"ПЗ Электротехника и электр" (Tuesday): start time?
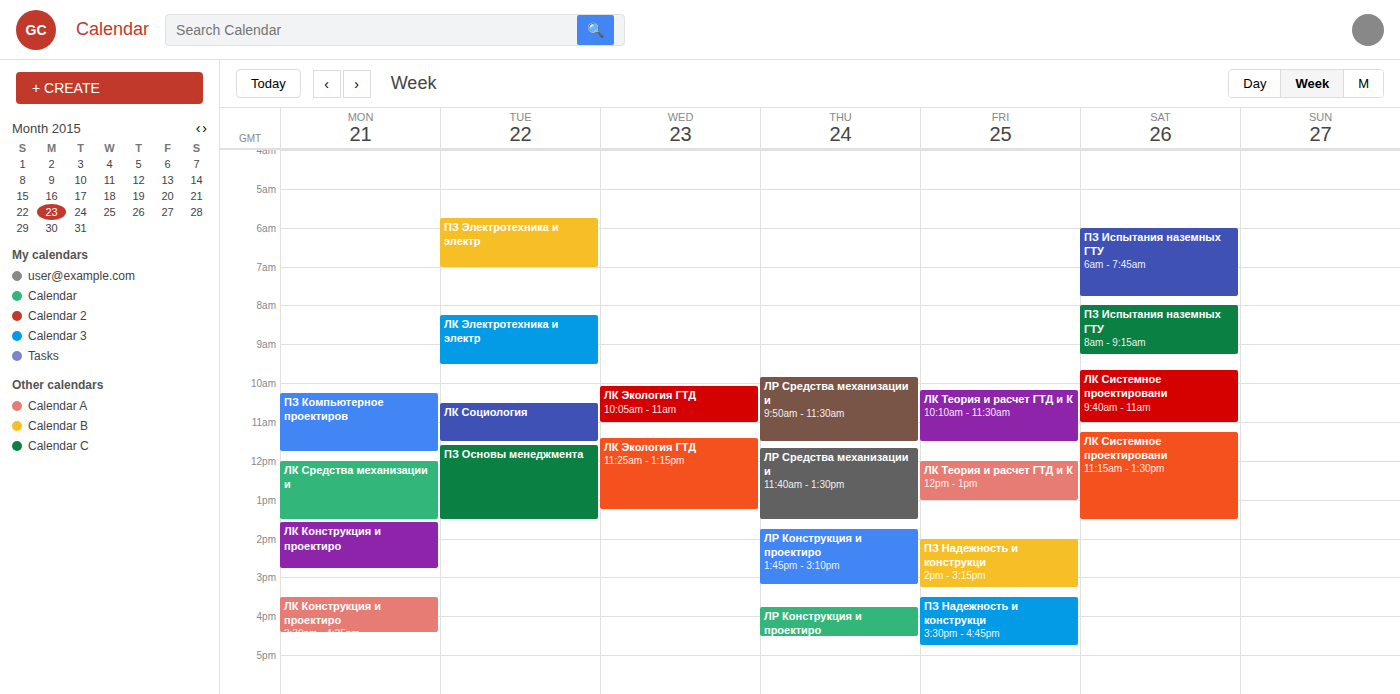
5:45 AM